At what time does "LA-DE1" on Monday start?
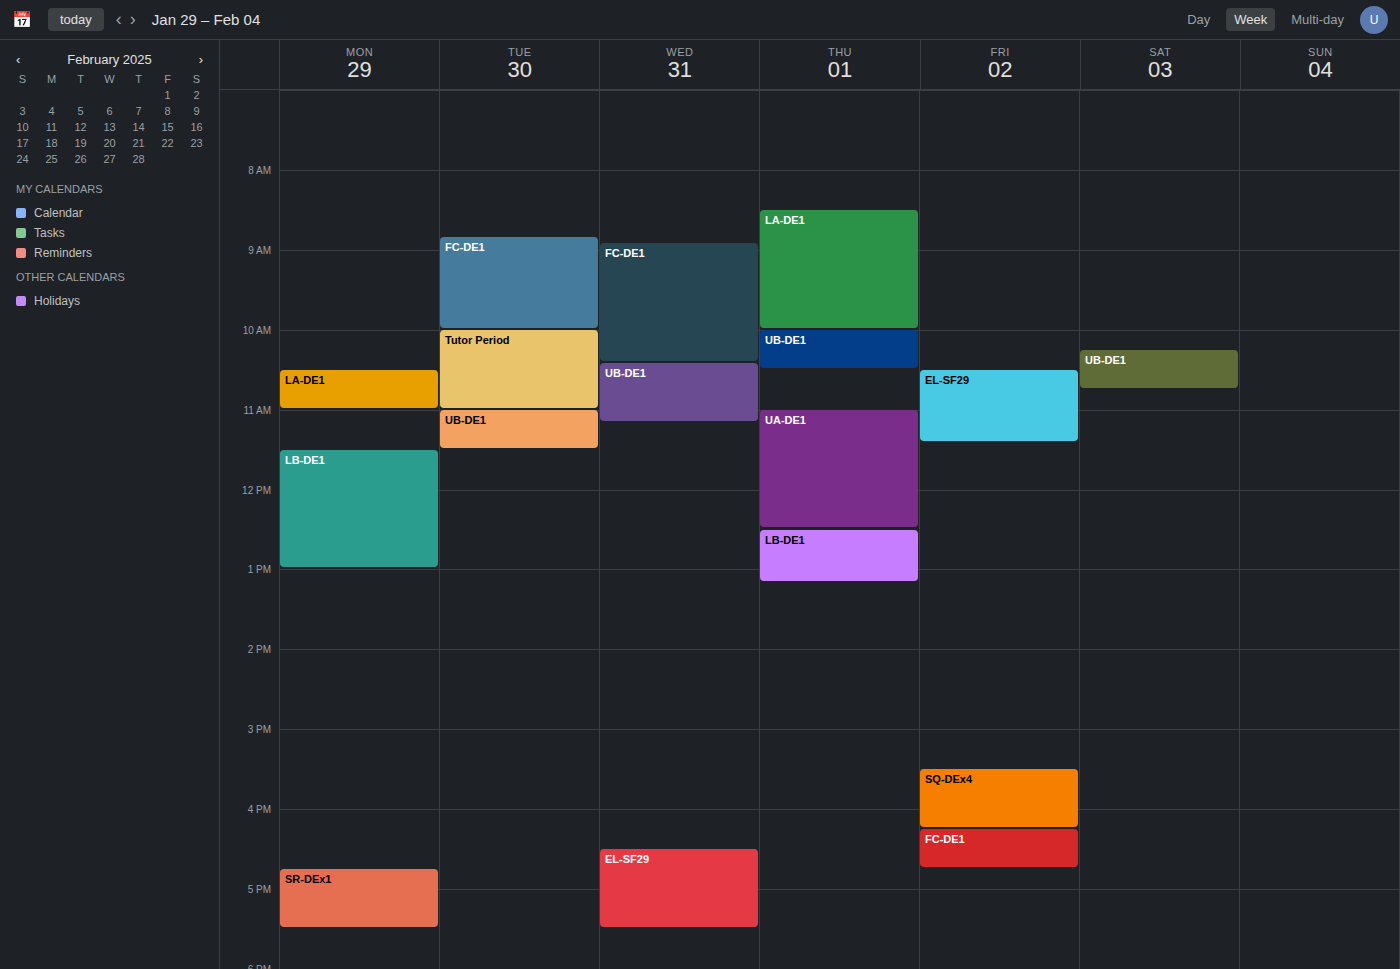
10:30